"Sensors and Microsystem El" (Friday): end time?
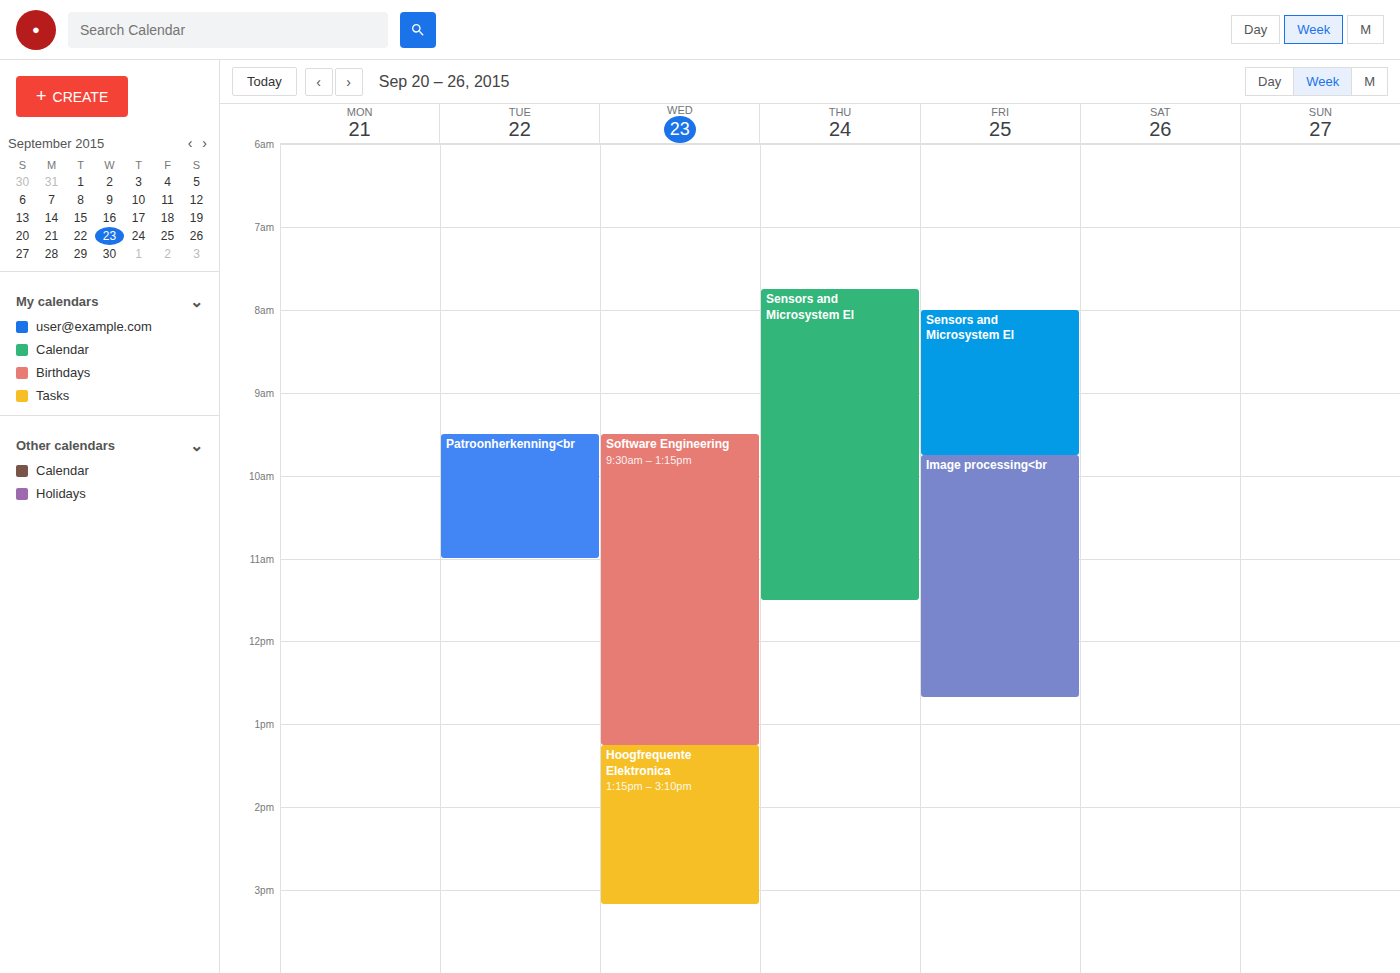
09:45